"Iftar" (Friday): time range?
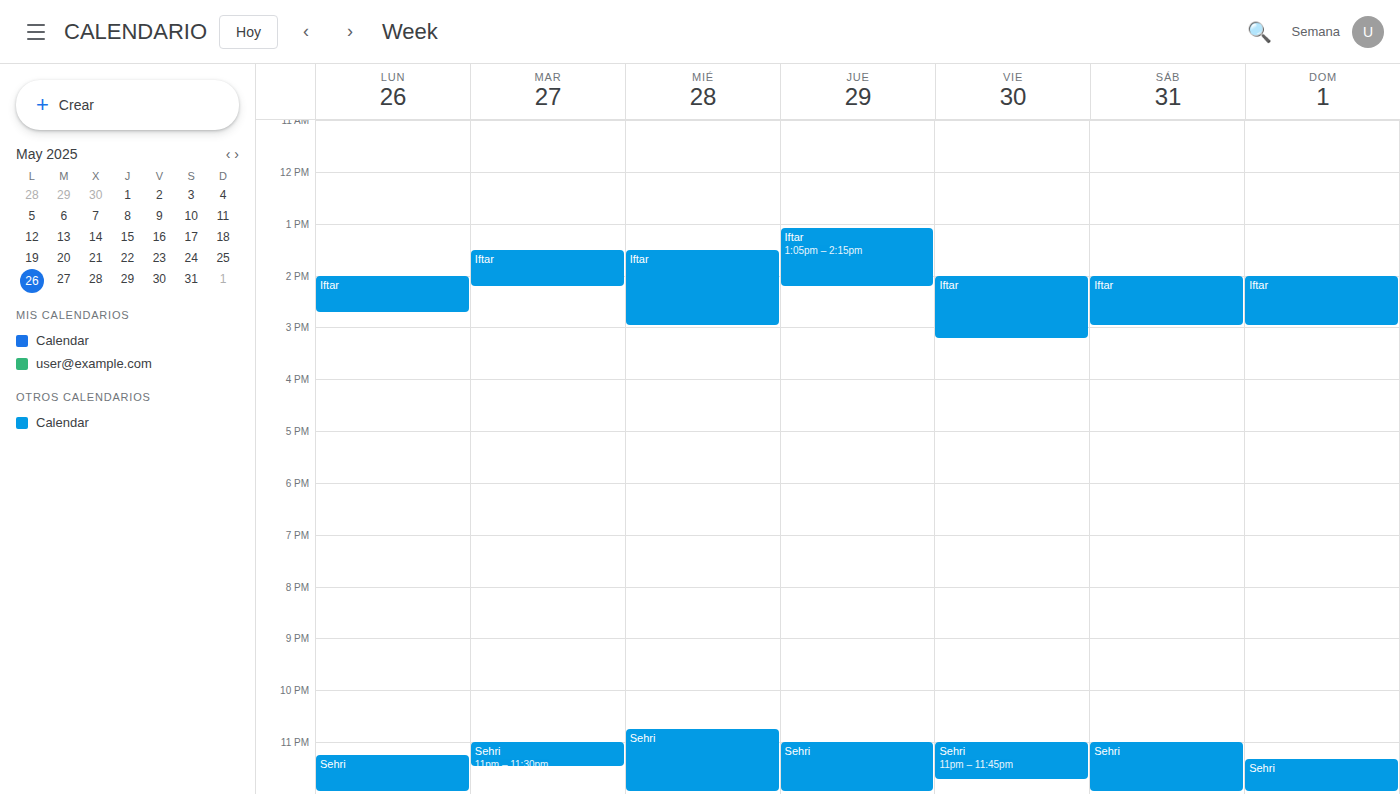
2:00 PM to 3:15 PM